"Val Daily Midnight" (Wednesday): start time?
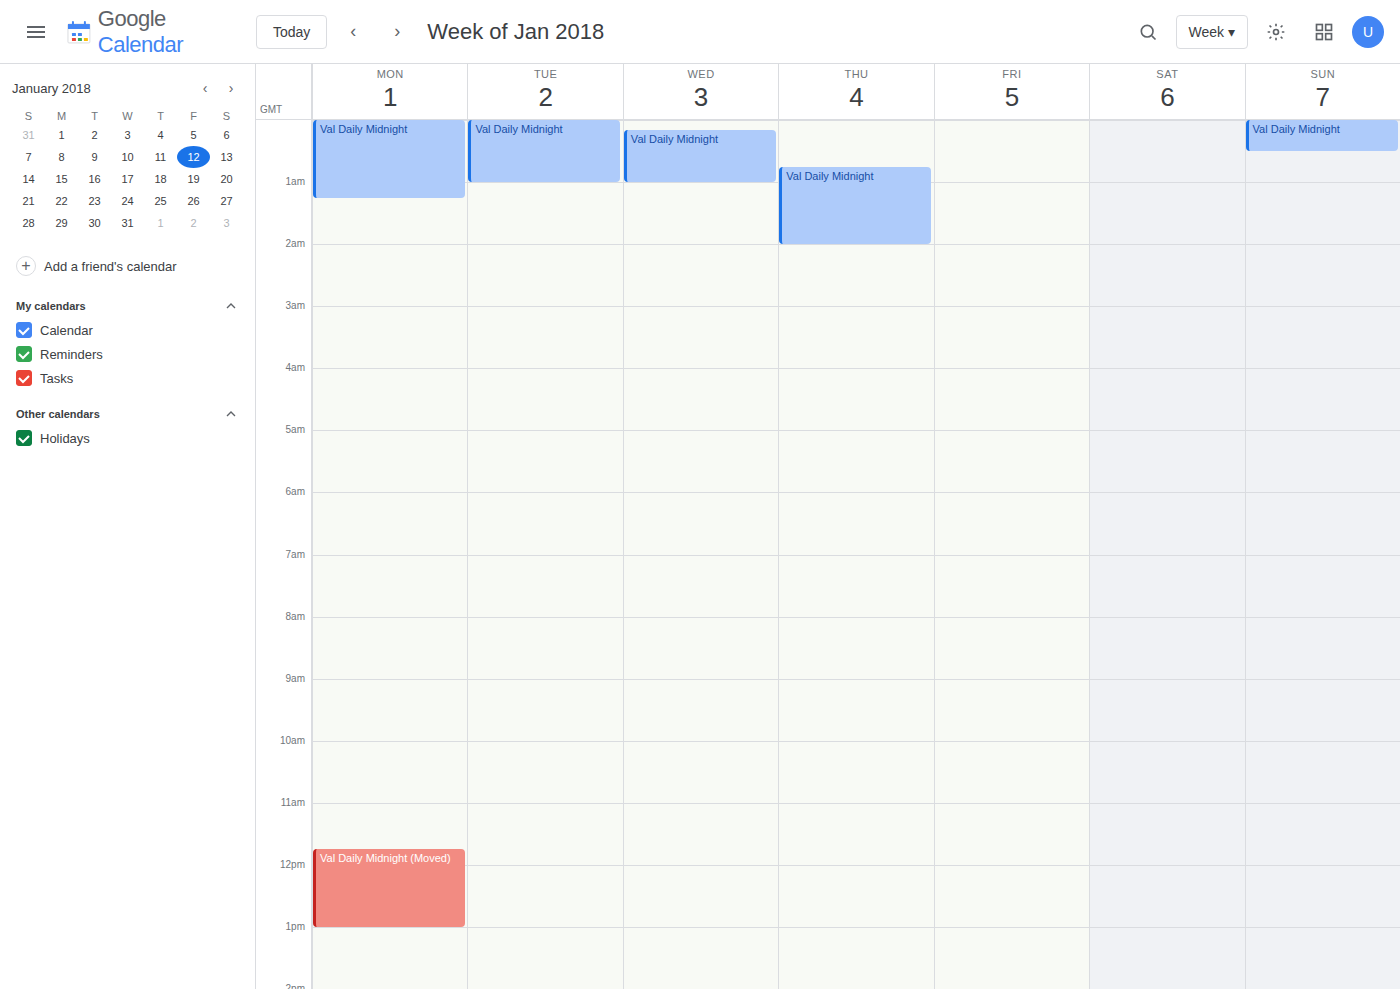
12:10 AM